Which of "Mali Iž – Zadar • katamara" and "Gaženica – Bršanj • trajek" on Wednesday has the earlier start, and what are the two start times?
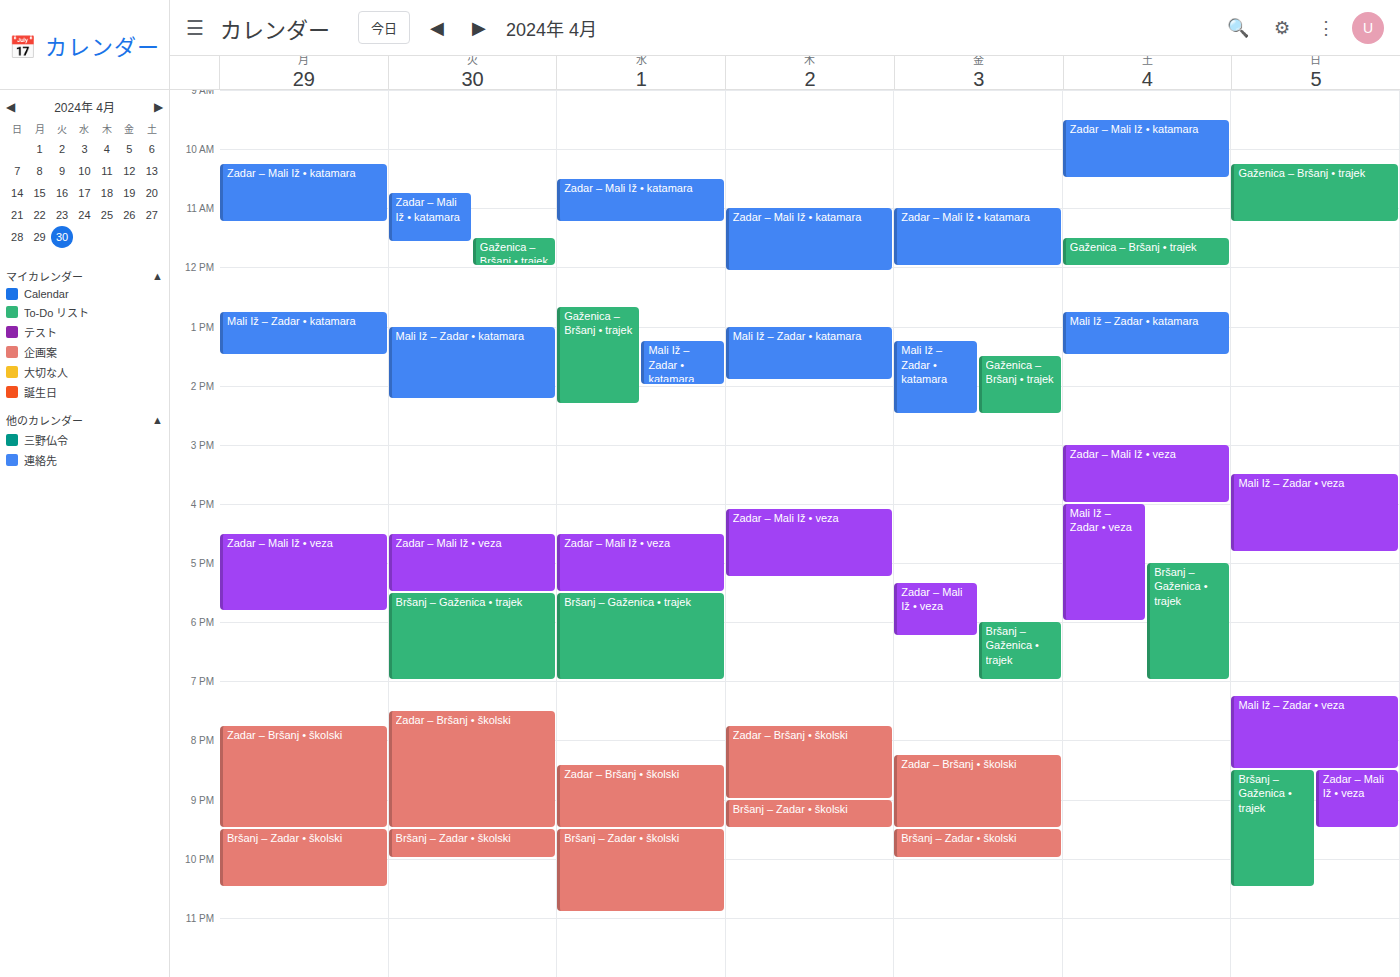
"Gaženica – Bršanj • trajek" 12:40 PM; "Mali Iž – Zadar • katamara" 1:15 PM.